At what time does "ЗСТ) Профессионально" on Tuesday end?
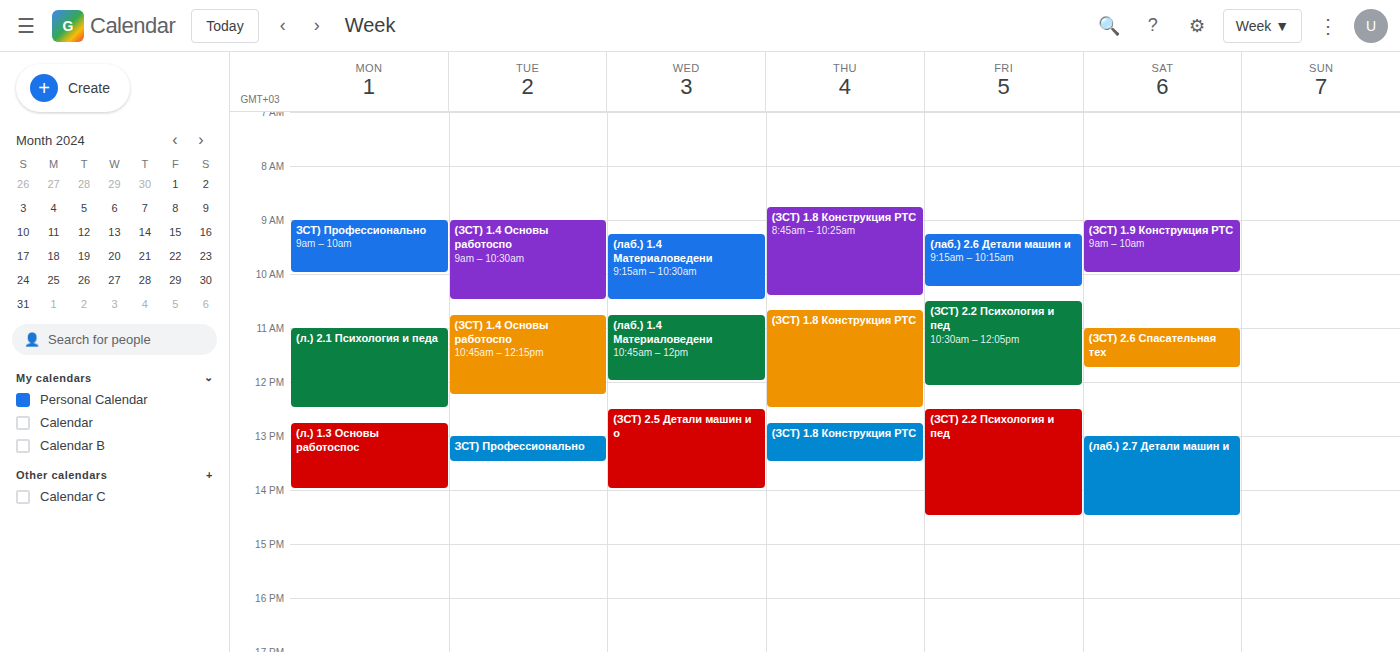
1:30 PM